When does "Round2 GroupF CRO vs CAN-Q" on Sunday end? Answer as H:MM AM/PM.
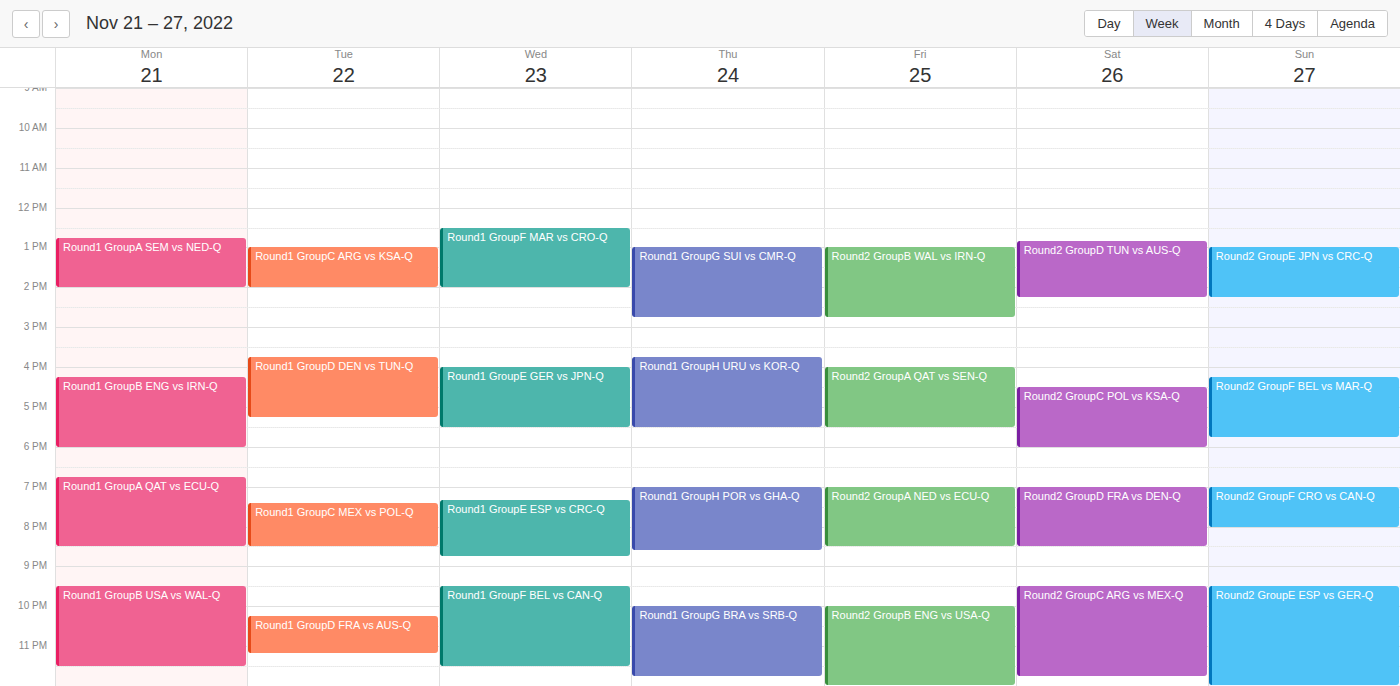
8:00 PM